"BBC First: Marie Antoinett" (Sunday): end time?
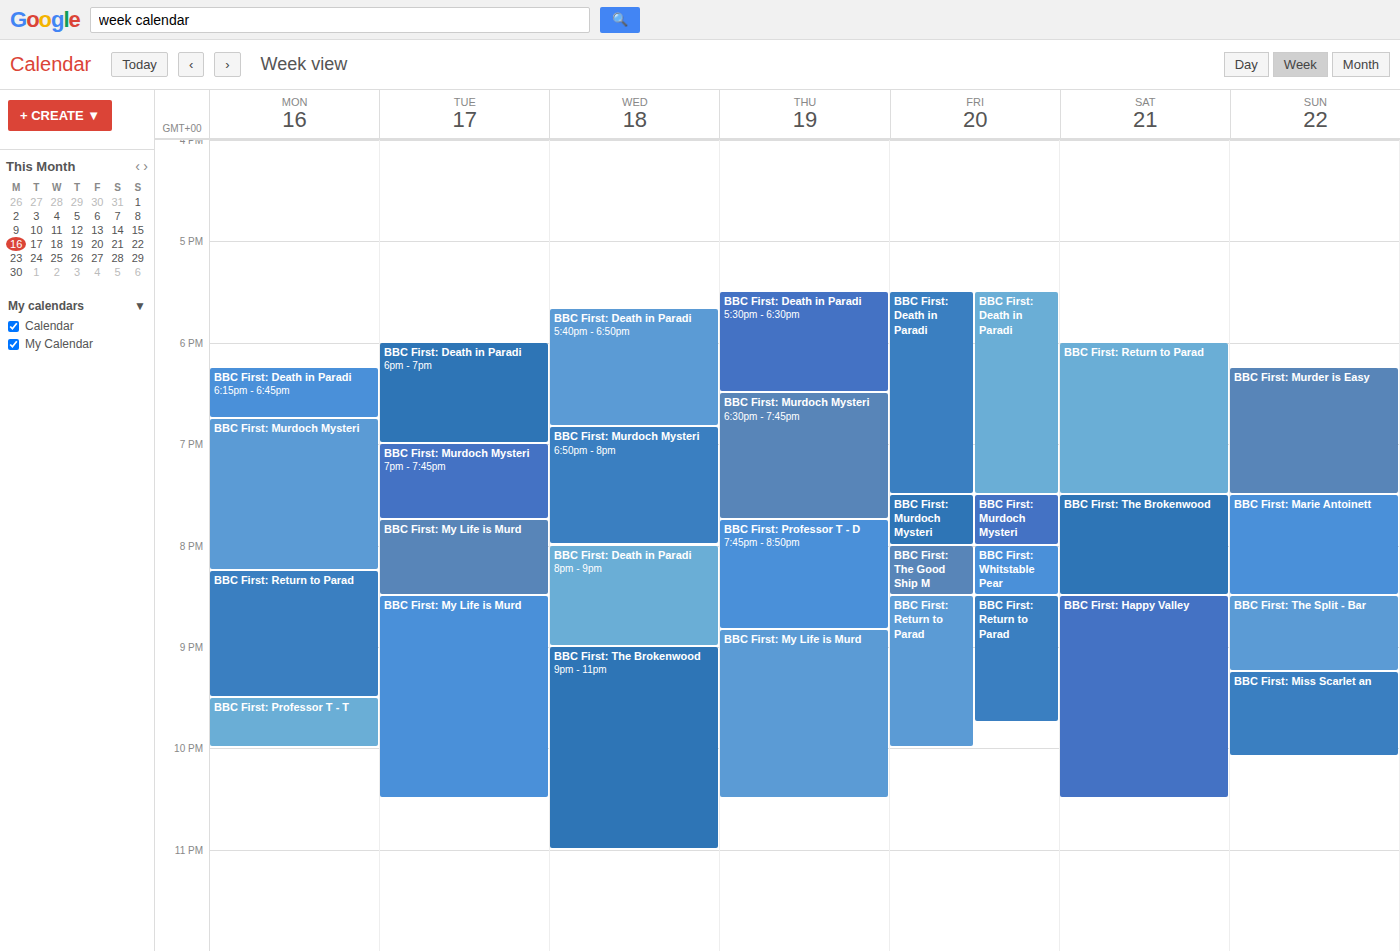
8:30 PM